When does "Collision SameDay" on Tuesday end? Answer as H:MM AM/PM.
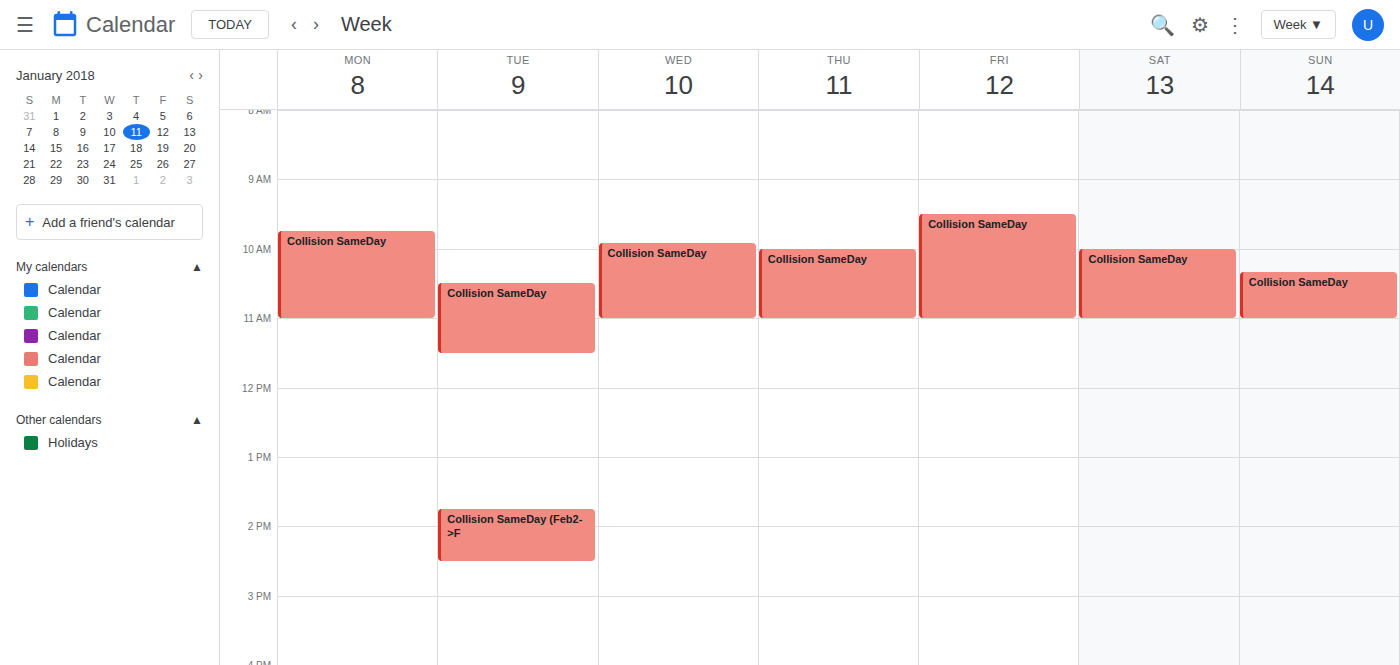
11:30 AM